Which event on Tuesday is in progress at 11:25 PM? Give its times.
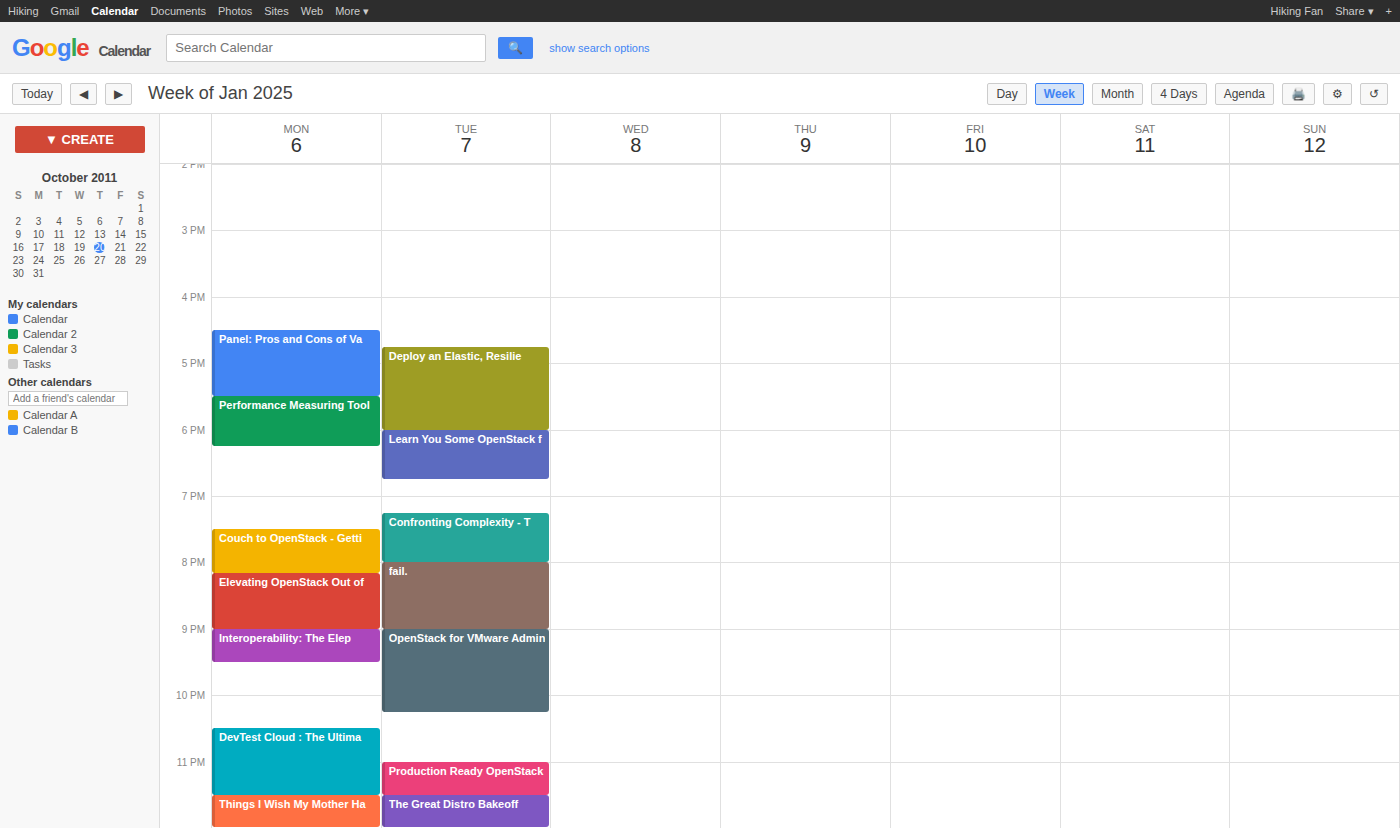
"Production Ready OpenStack", 11:00 PM to 11:30 PM